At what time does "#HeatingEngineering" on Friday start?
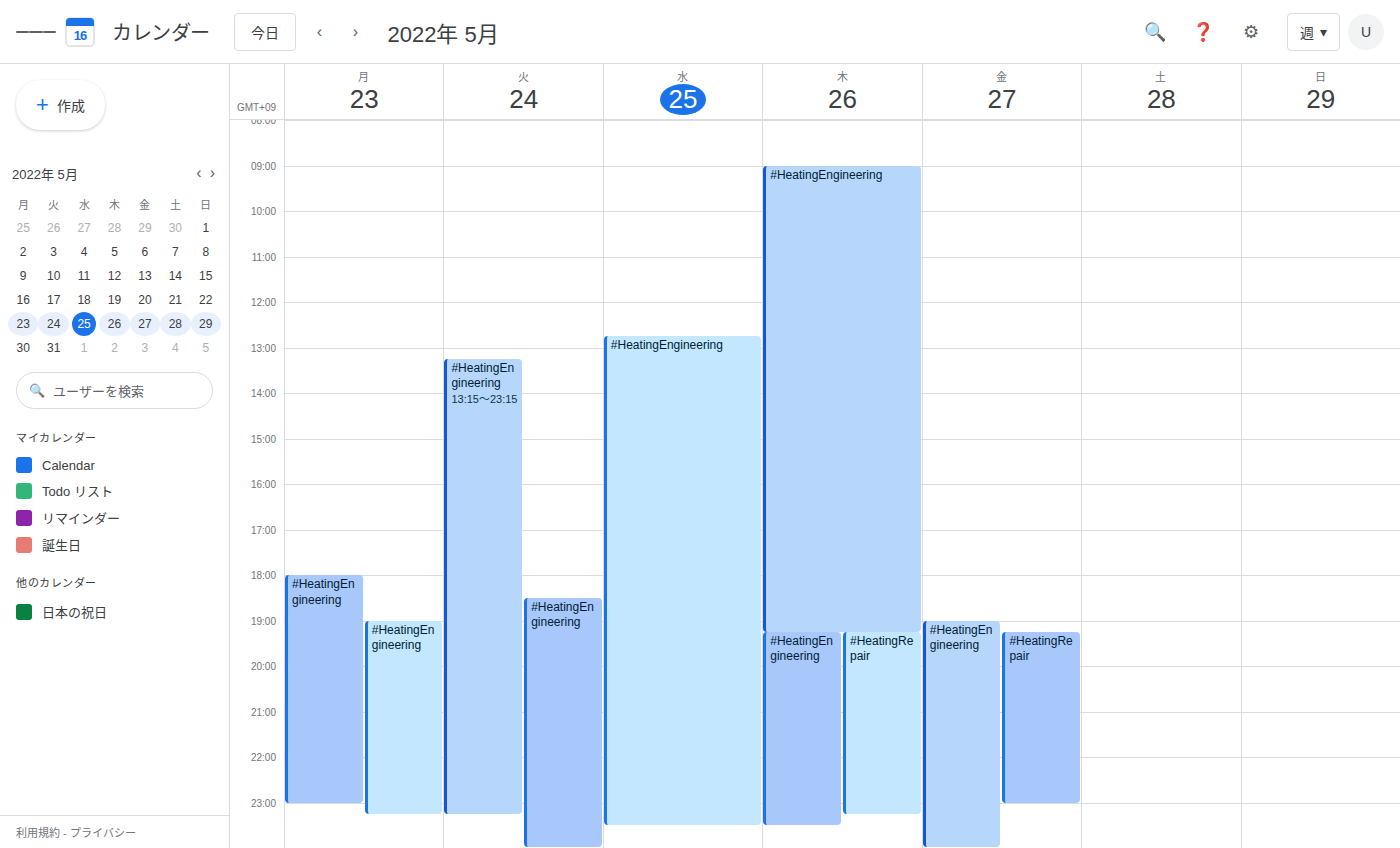
7:00 PM